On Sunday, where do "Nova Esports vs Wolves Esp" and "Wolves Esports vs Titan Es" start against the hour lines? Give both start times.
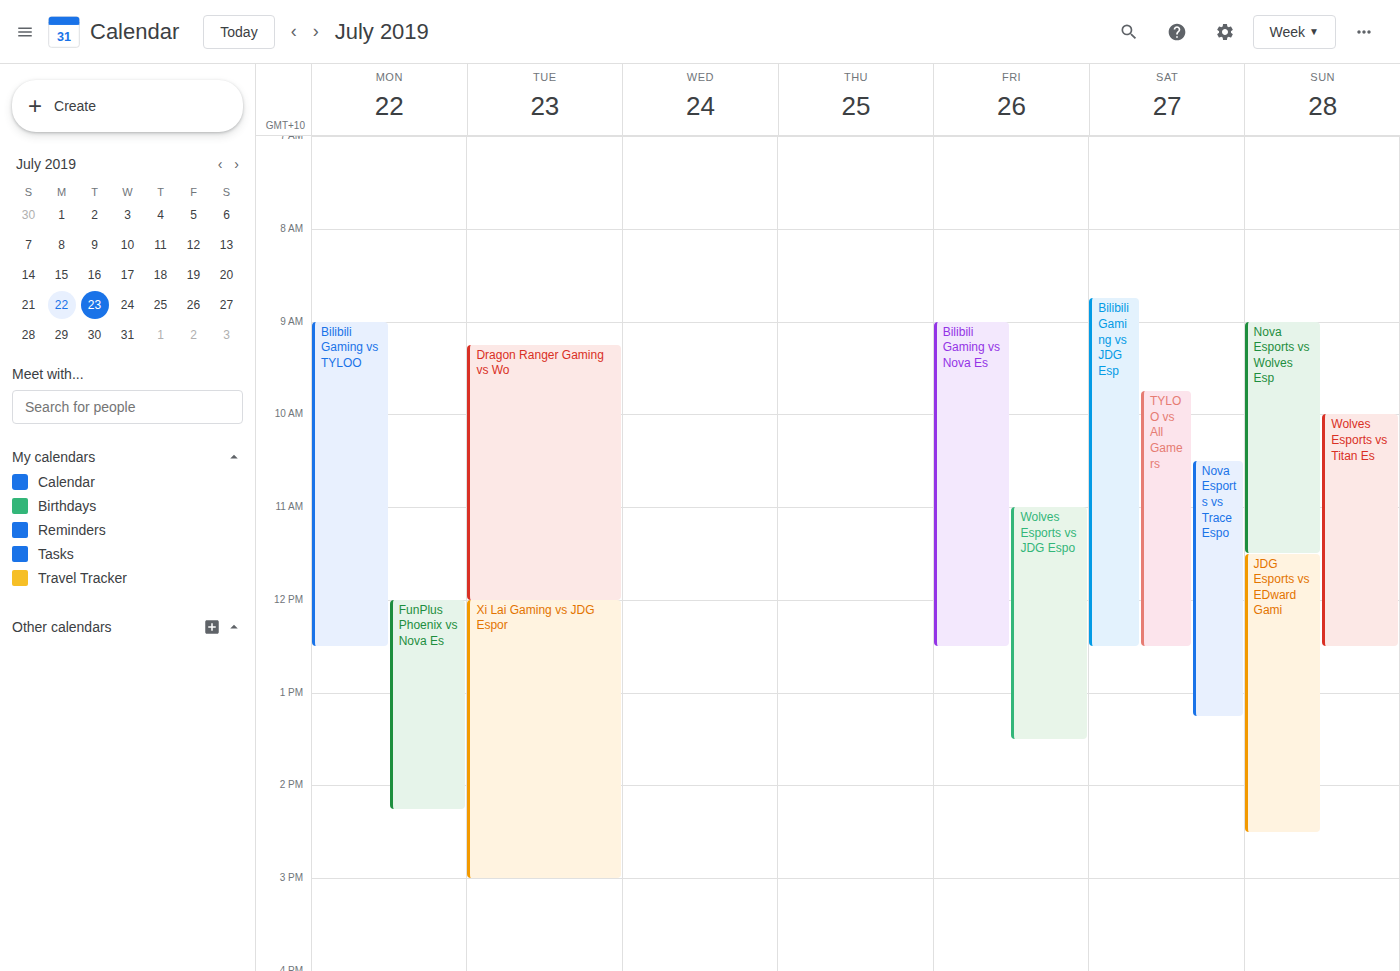
"Nova Esports vs Wolves Esp": 9:00 AM, exactly on the 9 AM line. "Wolves Esports vs Titan Es": 10:00 AM, exactly on the 10 AM line.